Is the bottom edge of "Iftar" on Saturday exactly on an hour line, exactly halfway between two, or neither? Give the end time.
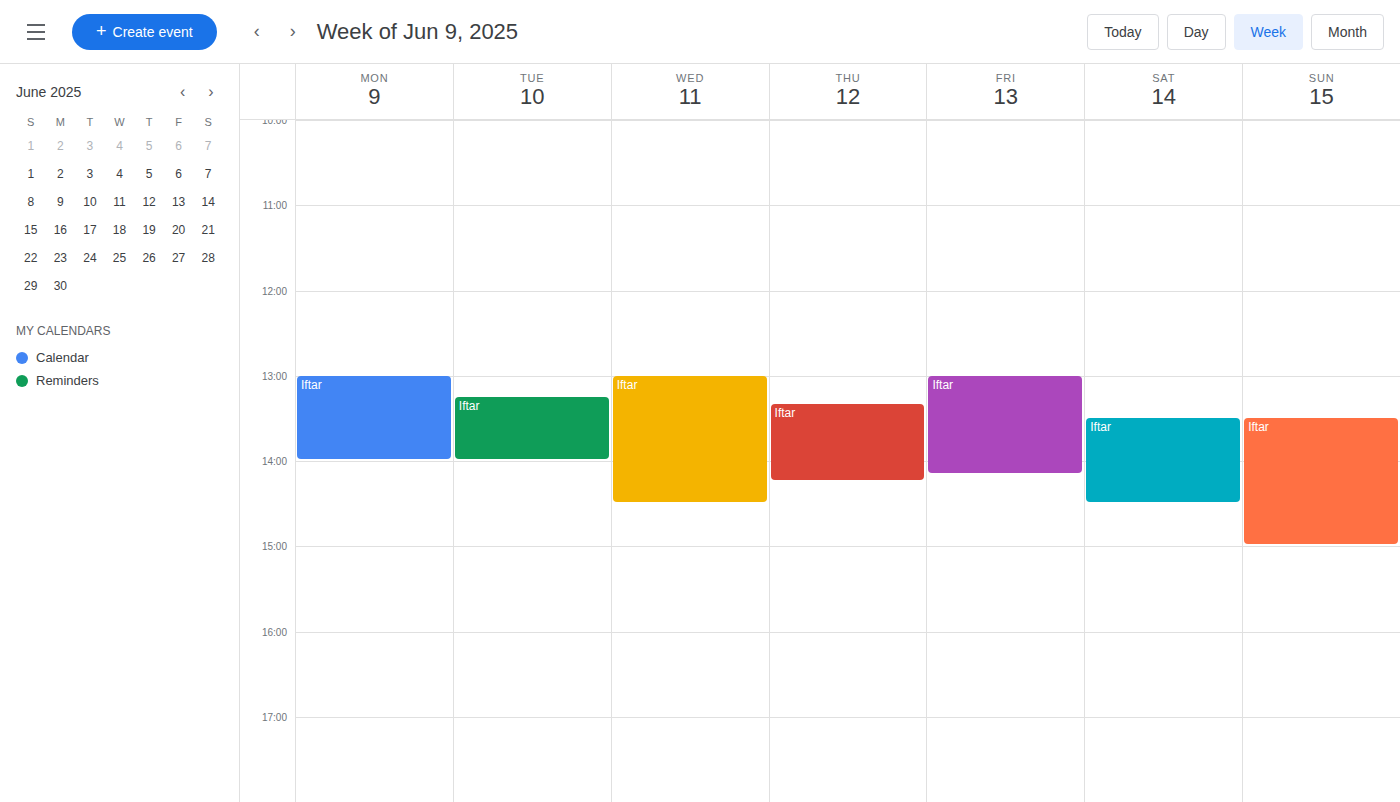
2:30 PM -- halfway between the 2 PM and 3 PM lines.